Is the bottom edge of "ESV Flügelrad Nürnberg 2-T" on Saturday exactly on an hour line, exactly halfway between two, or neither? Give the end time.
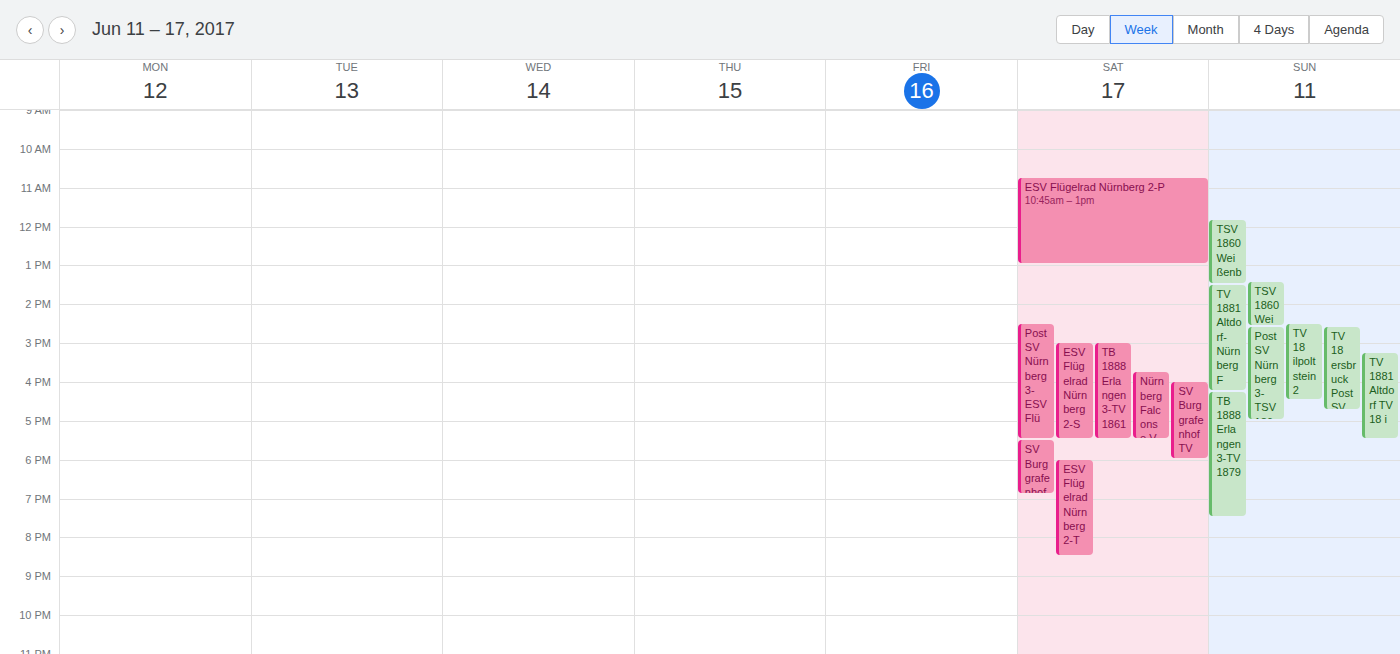
8:30 PM -- halfway between the 8 PM and 9 PM lines.